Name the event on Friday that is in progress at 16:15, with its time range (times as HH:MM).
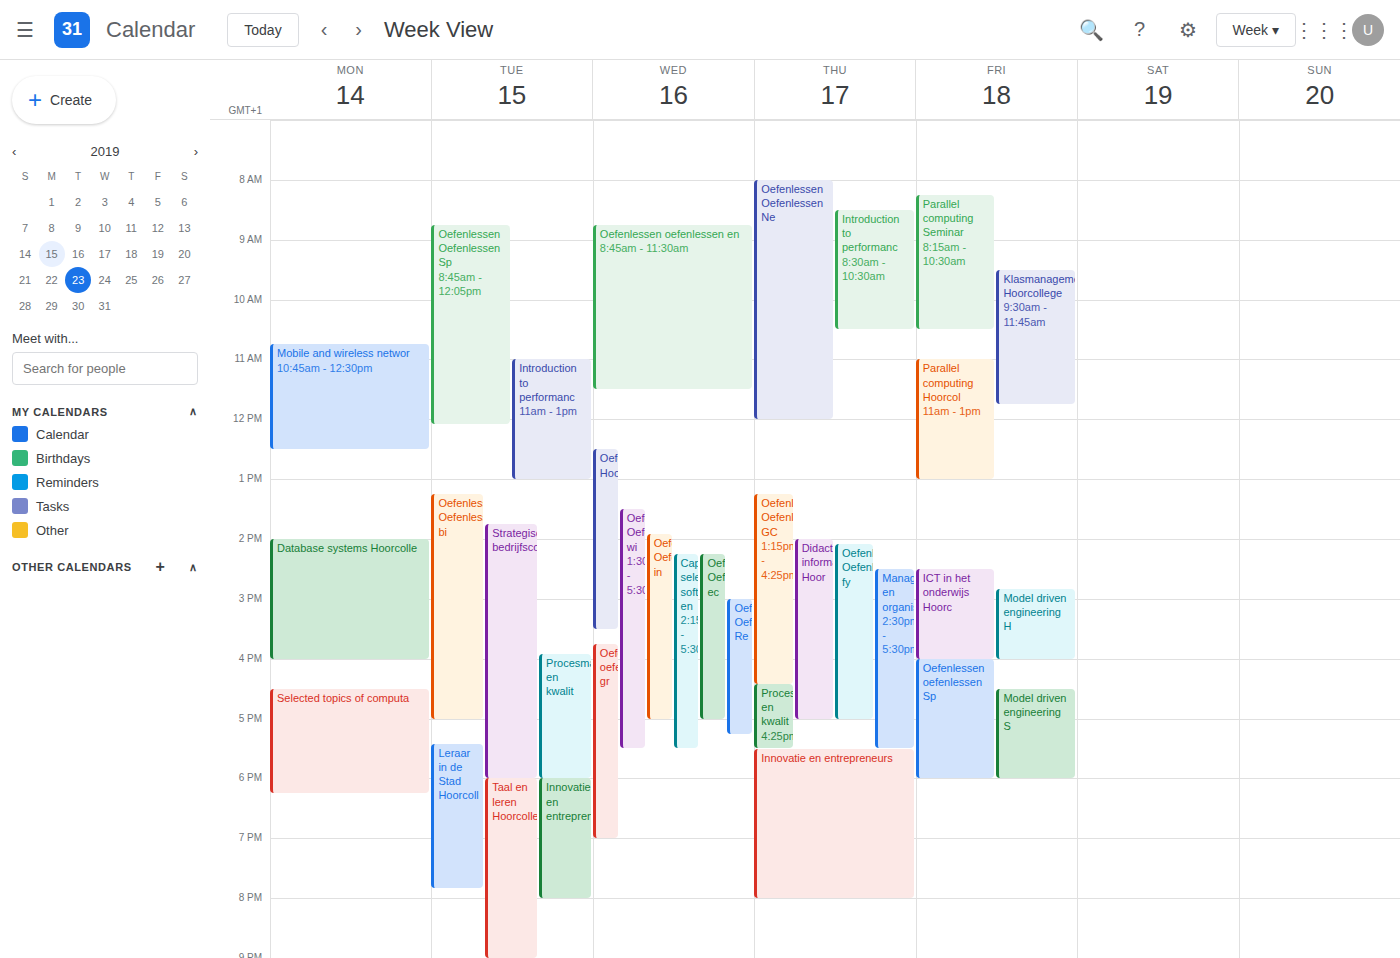
"Oefenlessen oefenlessen Sp", 16:00 to 18:00